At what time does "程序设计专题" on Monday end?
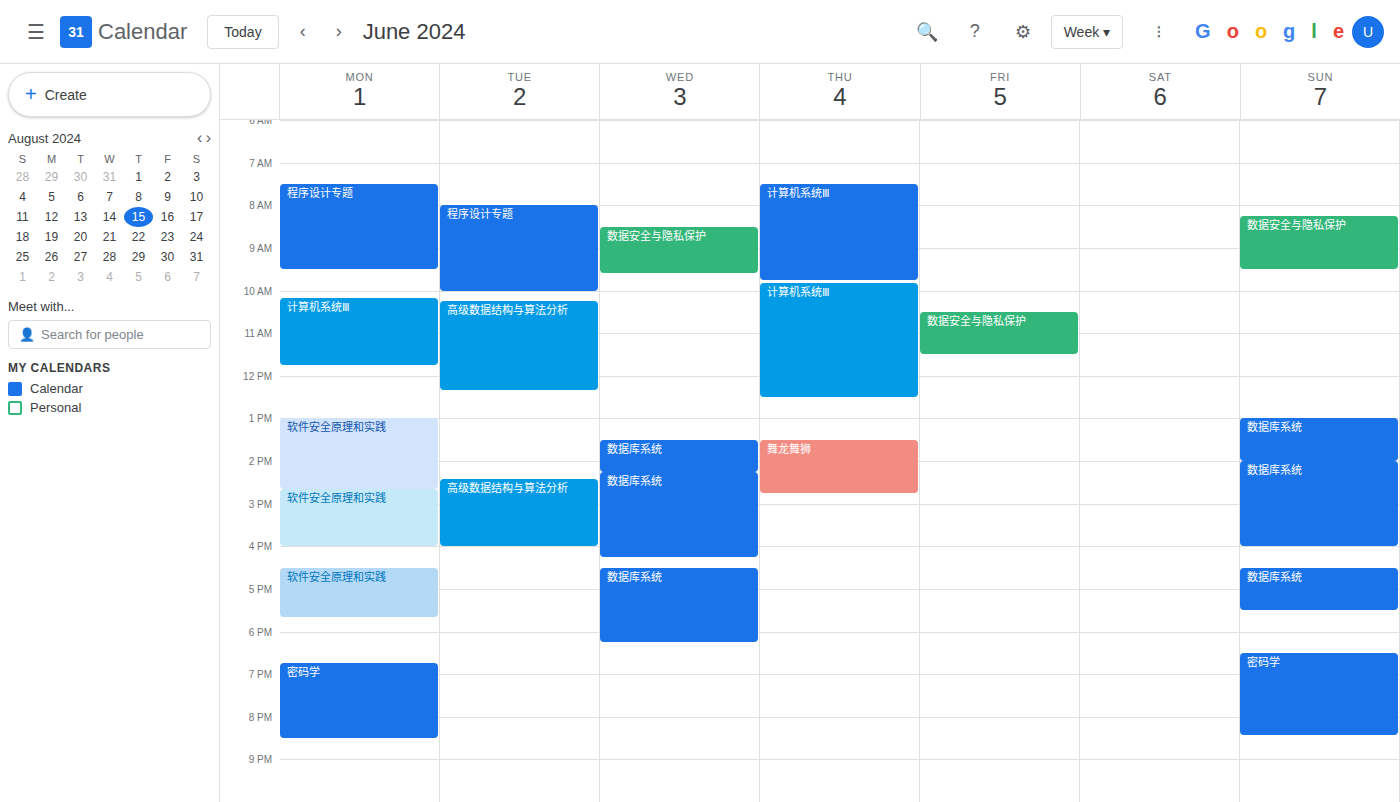
9:30 AM